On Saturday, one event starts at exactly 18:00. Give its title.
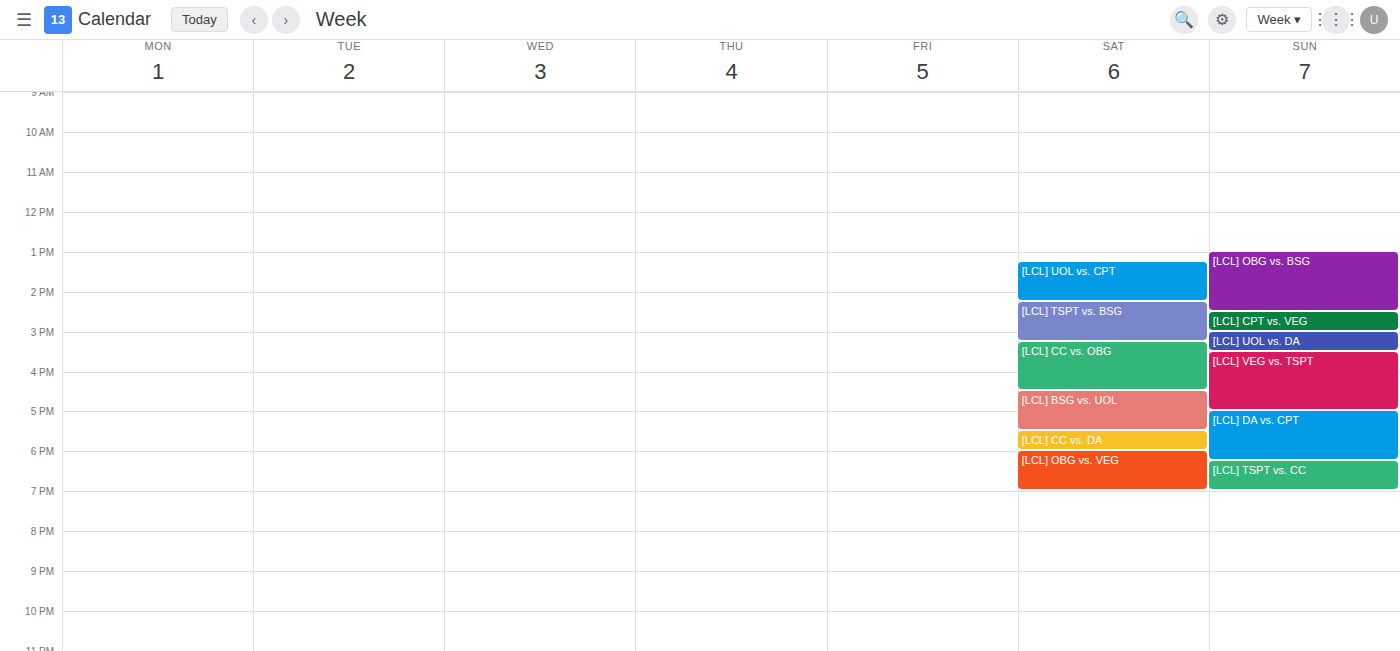
"[LCL] OBG vs. VEG"